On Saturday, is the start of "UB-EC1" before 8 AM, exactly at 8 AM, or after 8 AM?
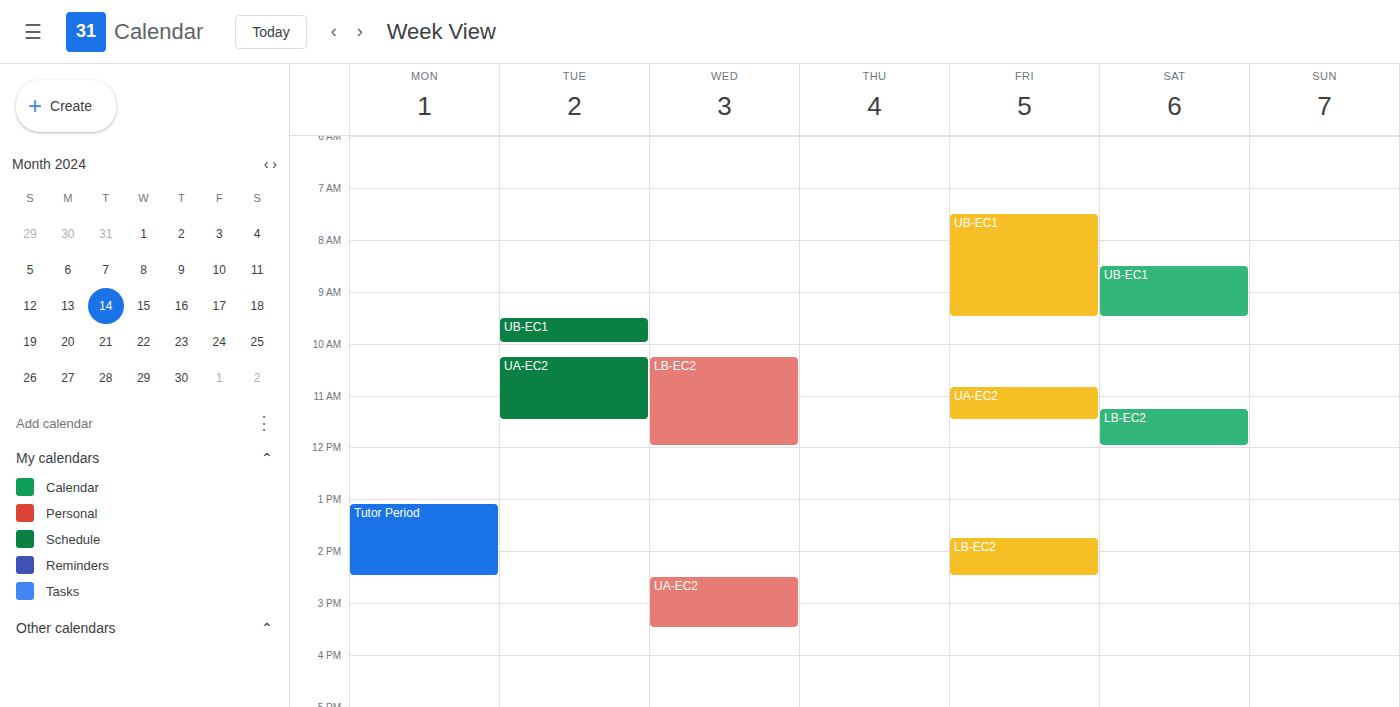
8:30 AM -- after 8 AM, 30 minutes below the 8 AM line.